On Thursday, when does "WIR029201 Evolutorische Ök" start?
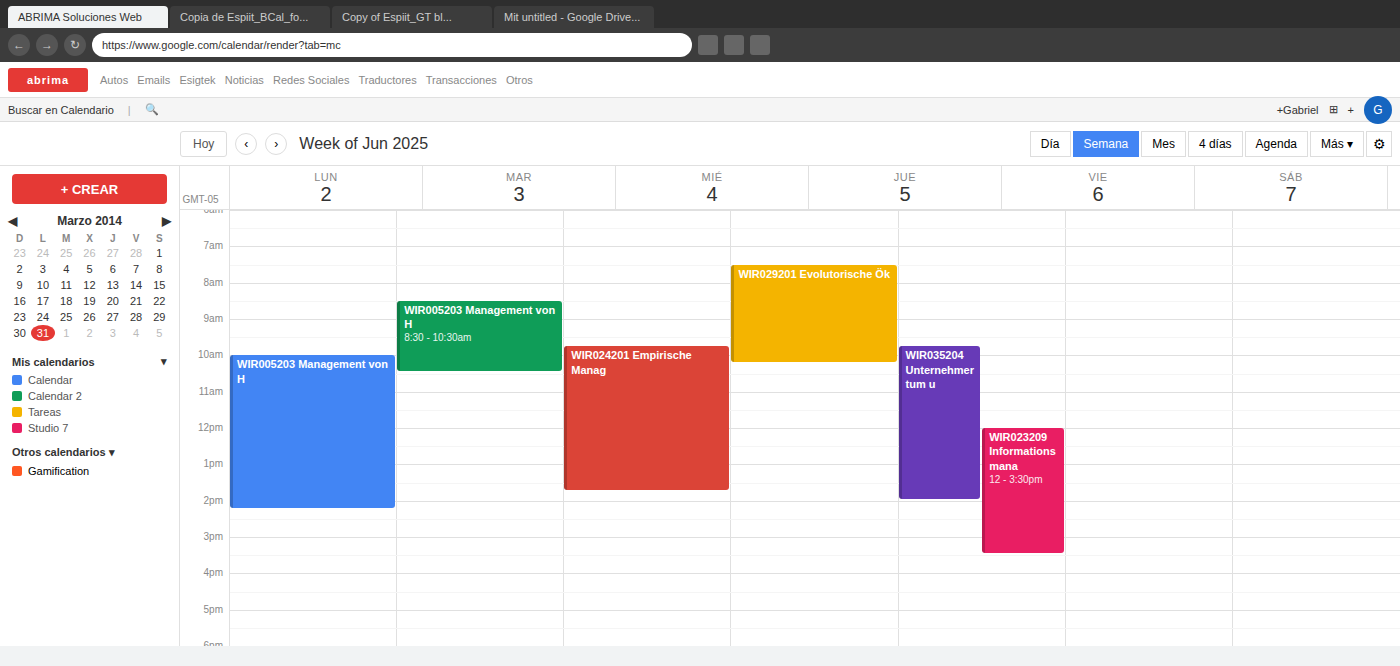
7:30 AM